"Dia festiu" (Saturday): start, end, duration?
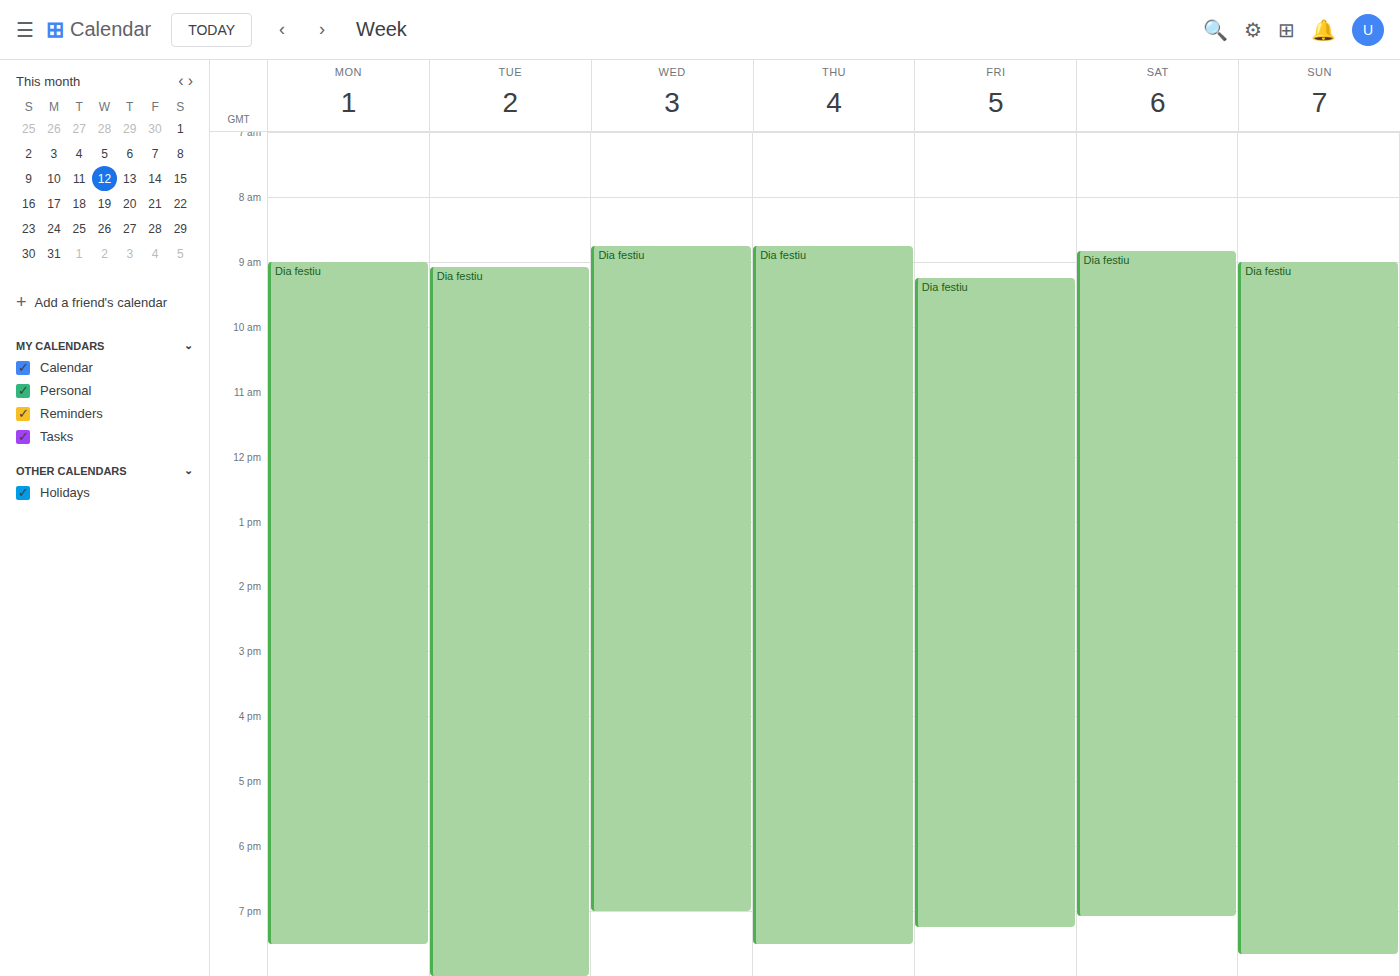
8:50 AM to 7:05 PM, 10 hours 15 minutes